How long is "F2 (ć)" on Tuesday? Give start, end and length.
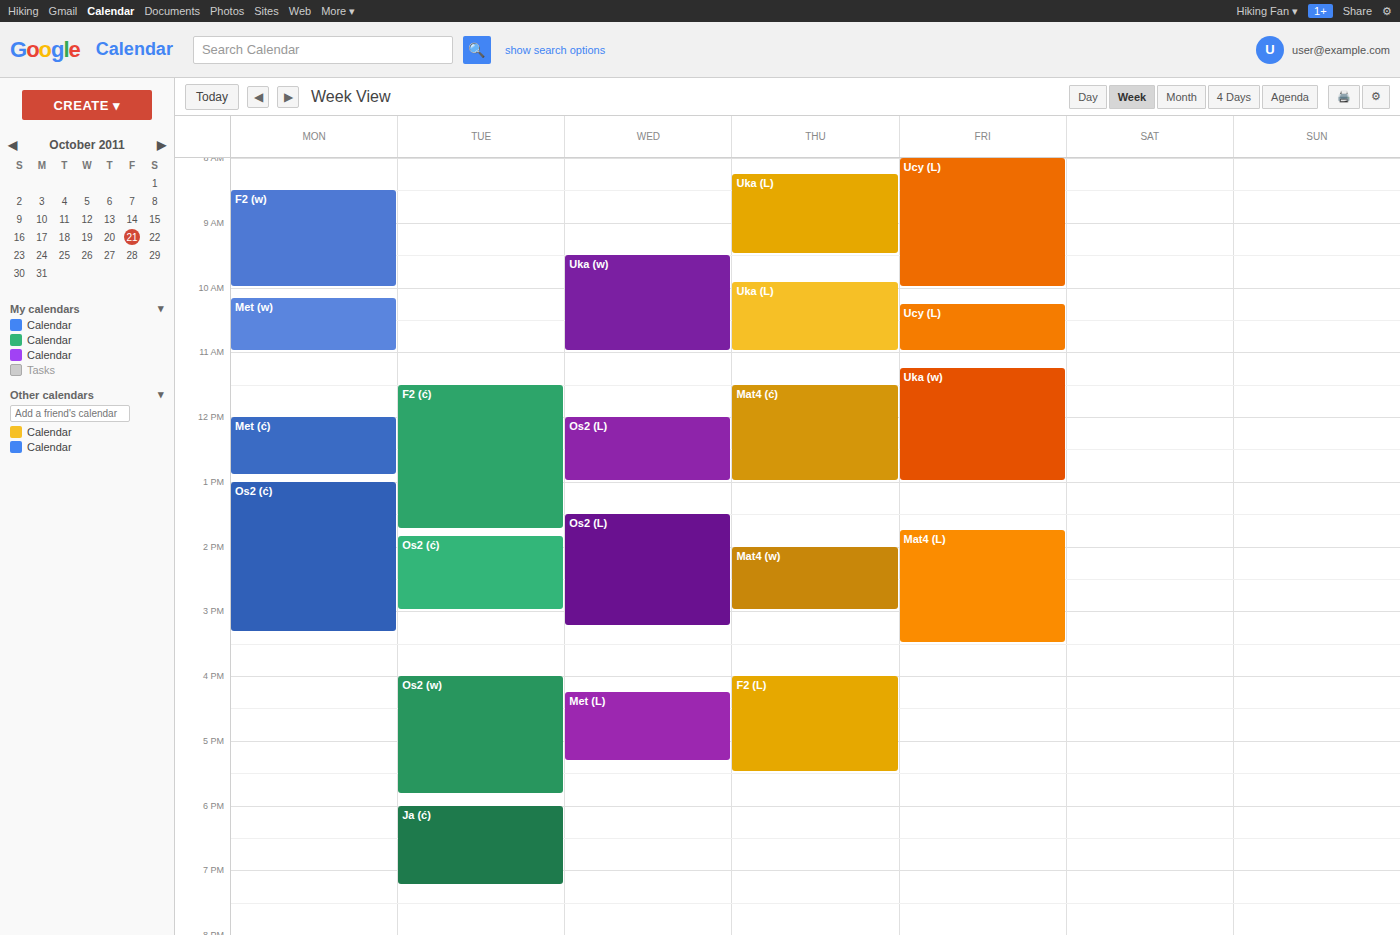
11:30 AM to 1:45 PM, 2 hours 15 minutes